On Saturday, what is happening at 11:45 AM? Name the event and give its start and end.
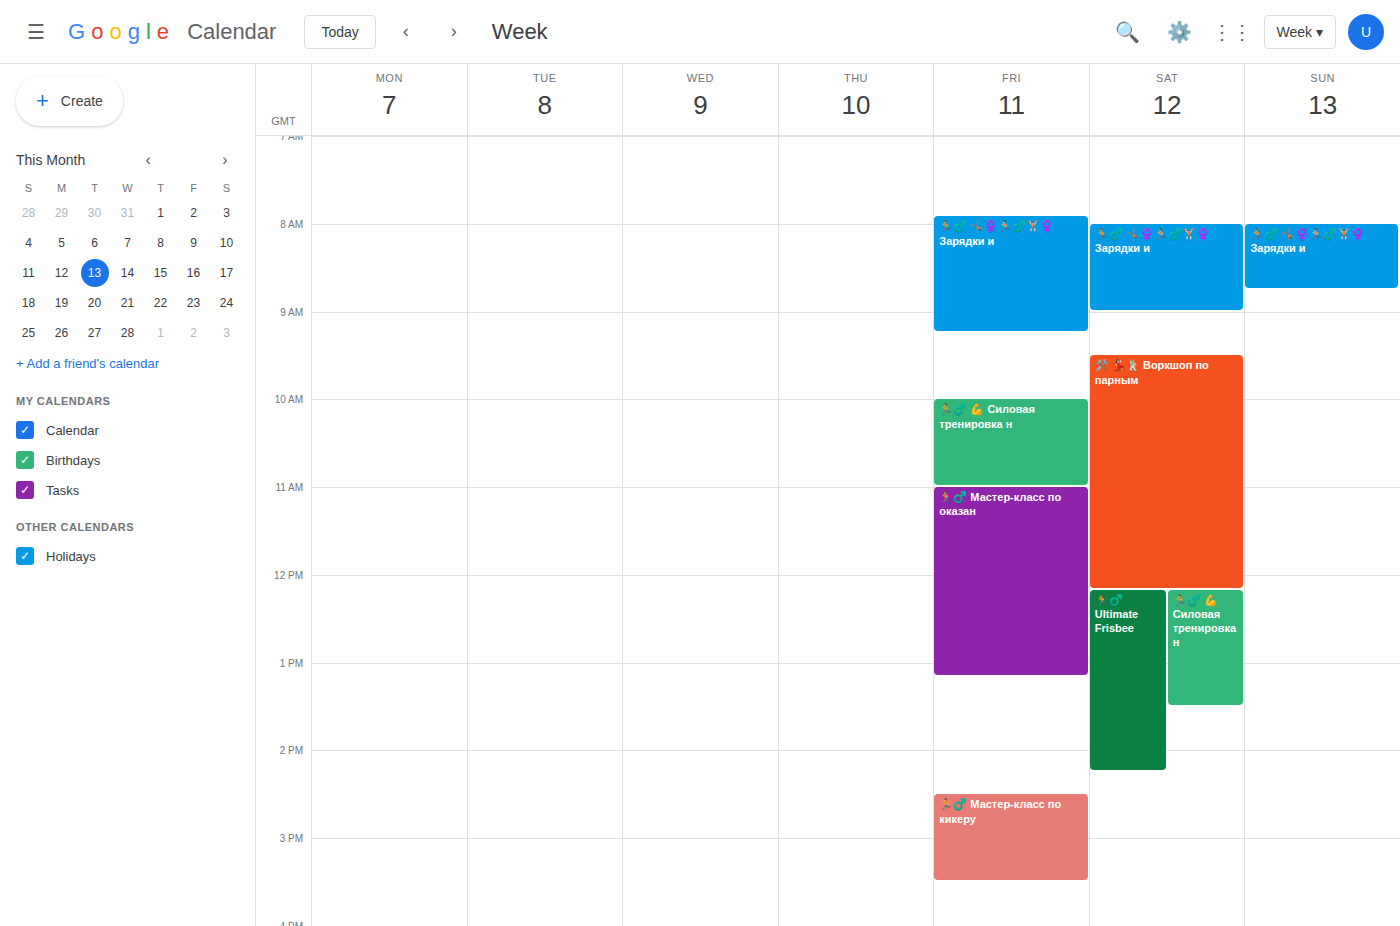
"🛠️ 💃🏻🕺🏼 Воркшоп по парным", 9:30 AM to 12:10 PM